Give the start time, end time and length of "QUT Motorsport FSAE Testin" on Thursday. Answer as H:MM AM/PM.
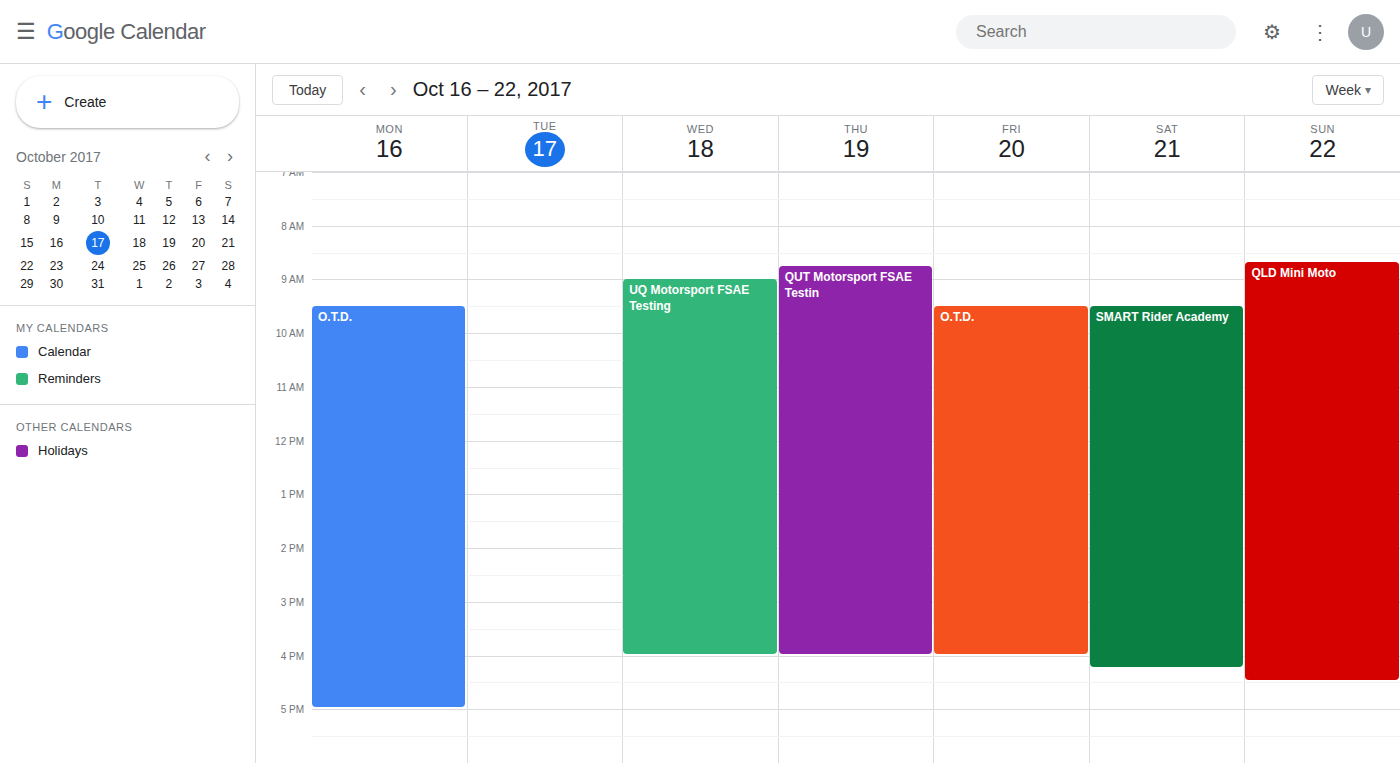
8:45 AM to 4:00 PM, 7 hours 15 minutes